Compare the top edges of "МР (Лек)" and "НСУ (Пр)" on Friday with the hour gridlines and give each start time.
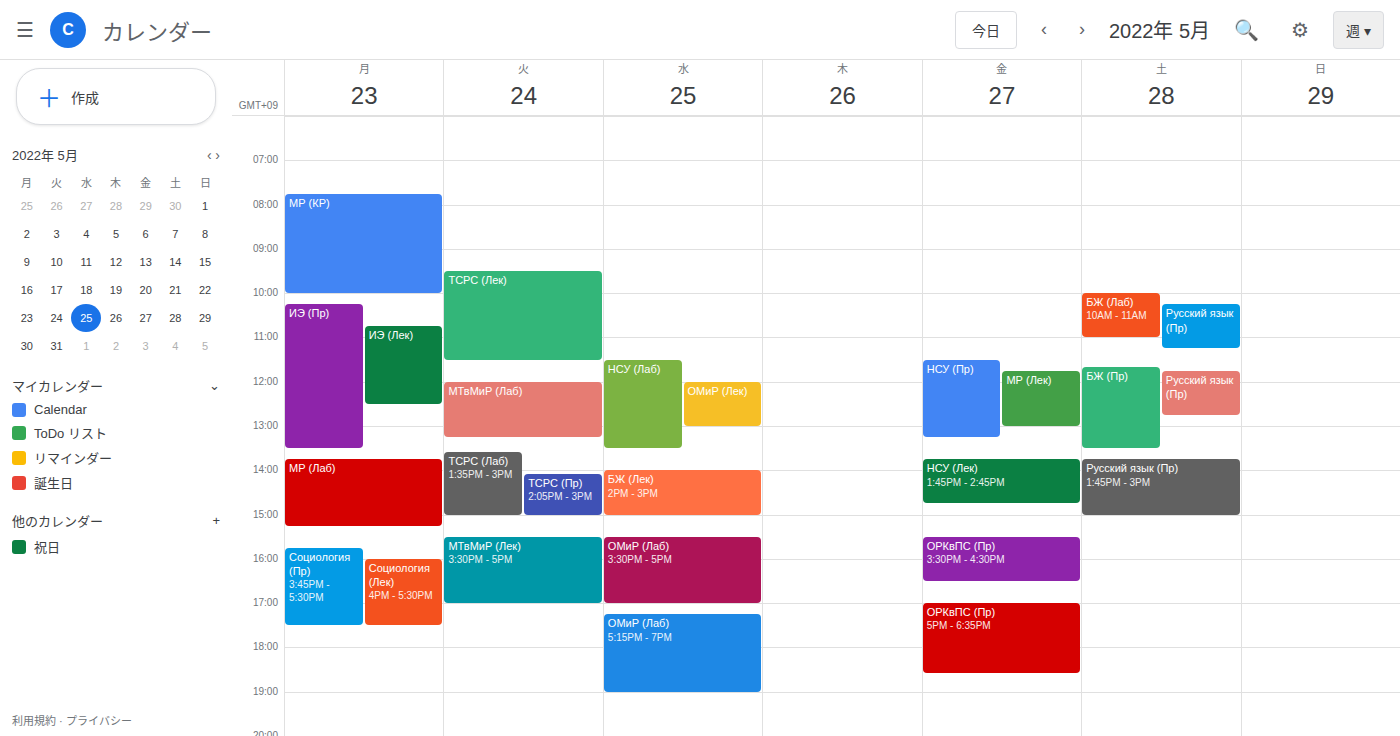
"МР (Лек)": 11:45 AM, neither: three quarters of the way from the 11 AM line to the 12 PM line. "НСУ (Пр)": 11:30 AM, halfway between the 11 AM and 12 PM lines.